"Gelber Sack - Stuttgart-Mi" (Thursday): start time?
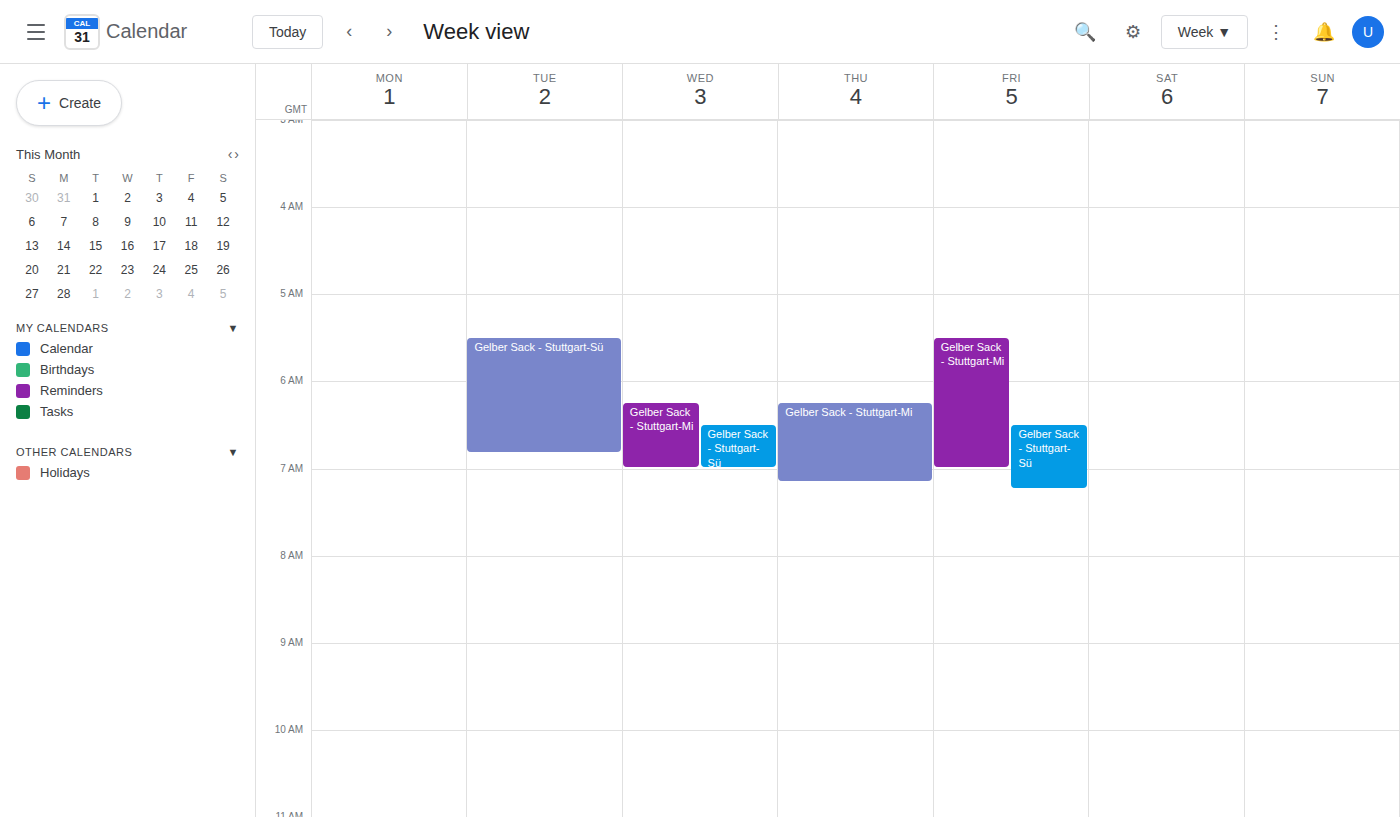
6:15 AM